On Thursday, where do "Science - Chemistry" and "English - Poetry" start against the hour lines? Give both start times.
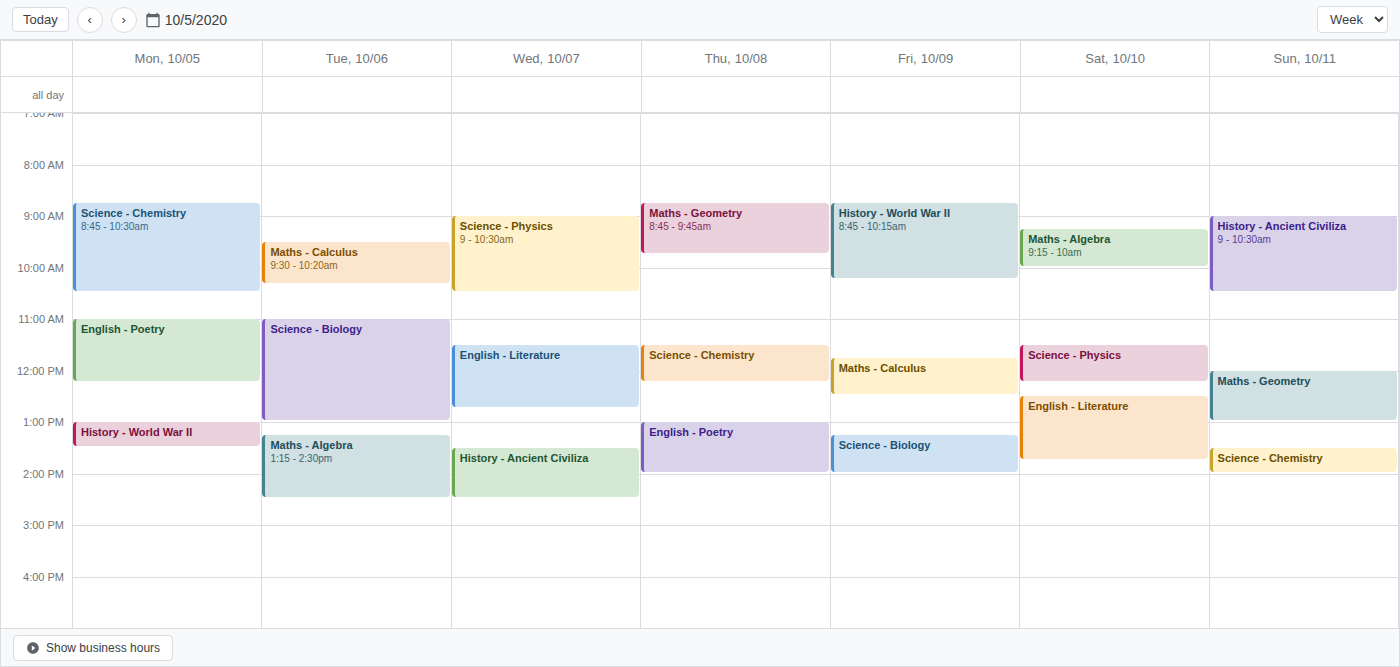
"Science - Chemistry": 11:30 AM, halfway between the 11 AM and 12 PM lines. "English - Poetry": 1:00 PM, exactly on the 1 PM line.